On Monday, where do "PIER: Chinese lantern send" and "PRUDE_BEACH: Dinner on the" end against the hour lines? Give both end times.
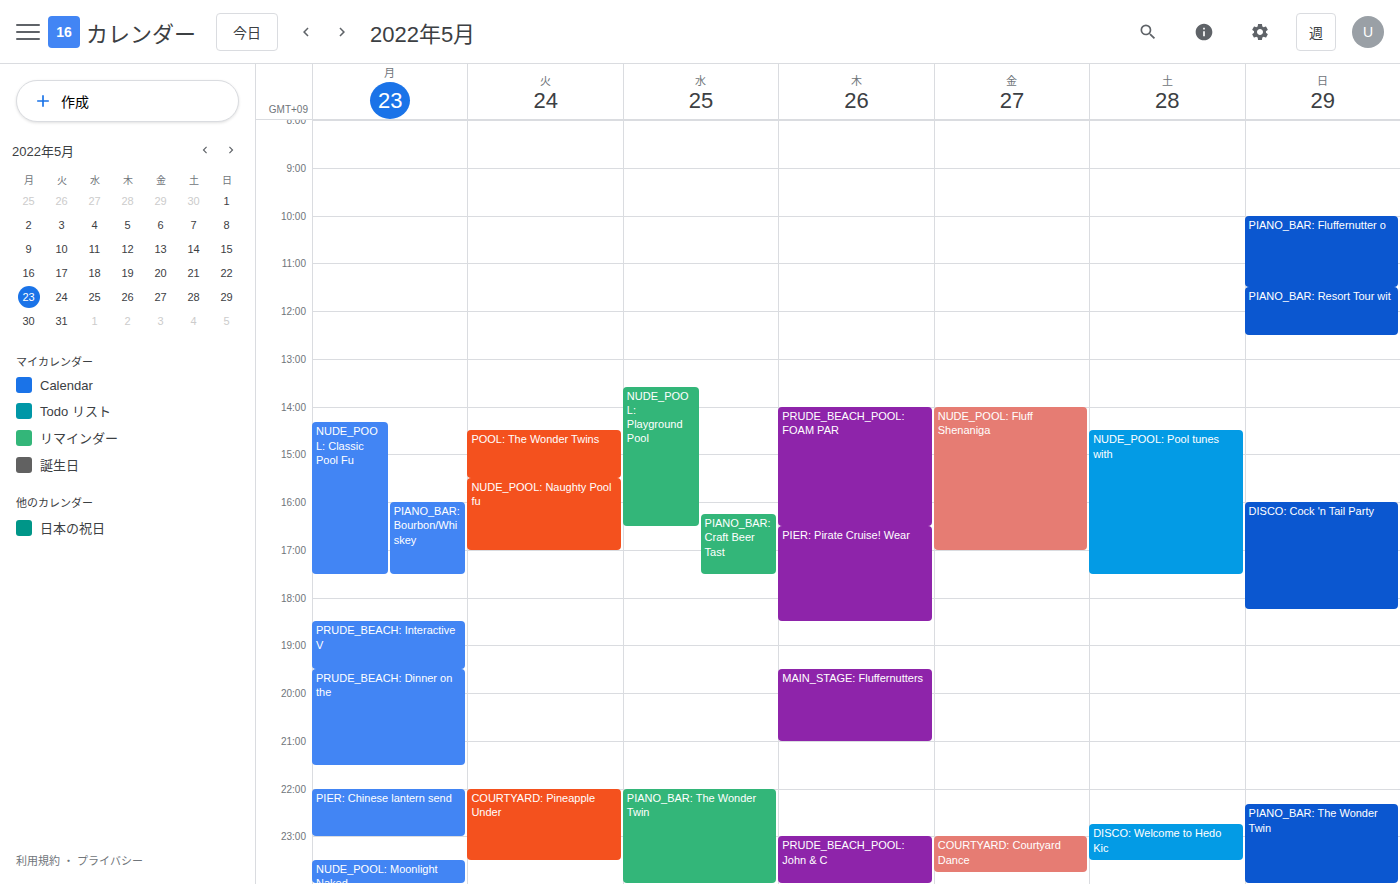
"PIER: Chinese lantern send": 11:00 PM, exactly on the 11 PM line. "PRUDE_BEACH: Dinner on the": 9:30 PM, halfway between the 9 PM and 10 PM lines.